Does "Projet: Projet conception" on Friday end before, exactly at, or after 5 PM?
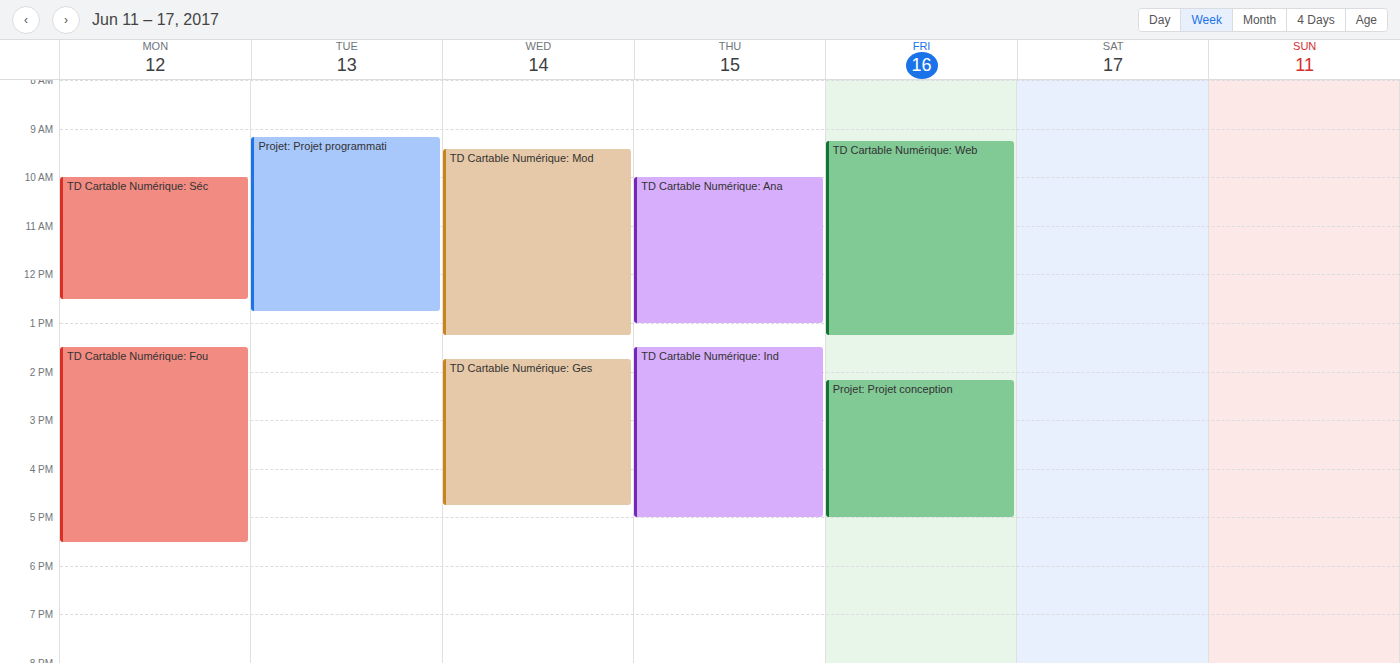
5:00 PM -- exactly at 5 PM, on the 5 PM line.